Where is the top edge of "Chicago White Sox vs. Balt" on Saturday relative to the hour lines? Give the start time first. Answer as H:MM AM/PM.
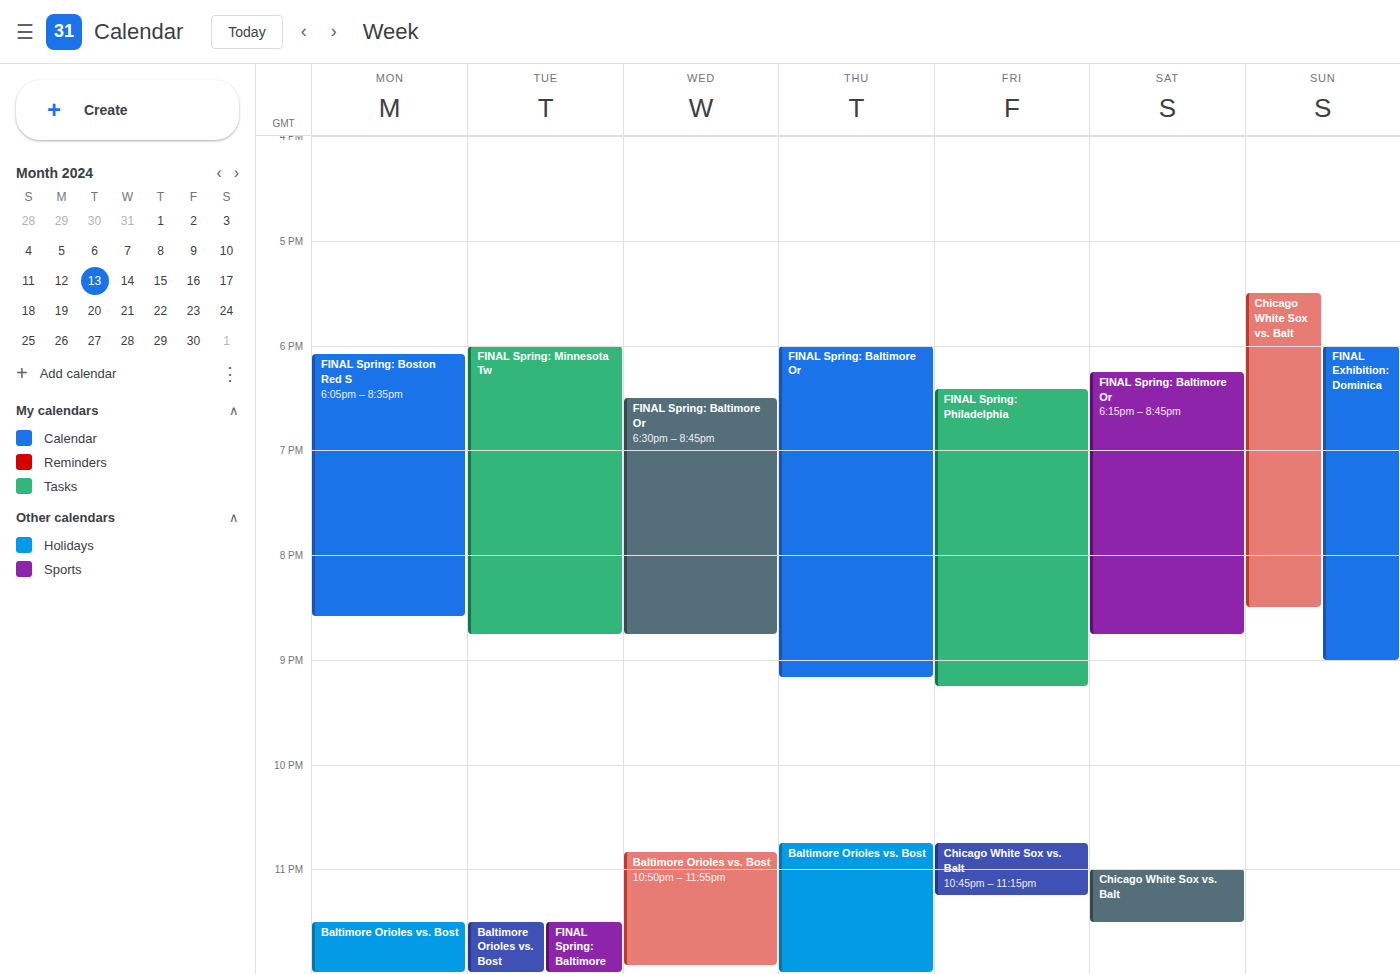
11:00 PM -- exactly on the 11 PM line.